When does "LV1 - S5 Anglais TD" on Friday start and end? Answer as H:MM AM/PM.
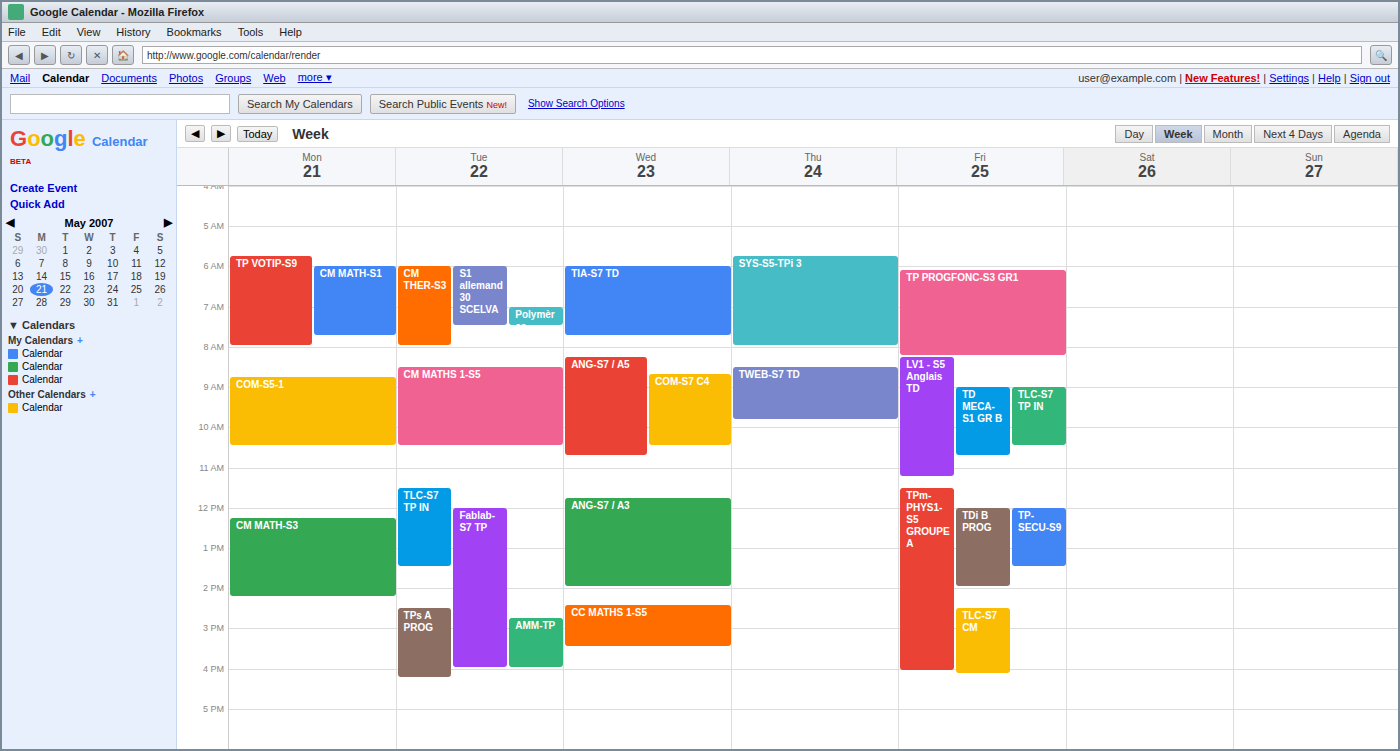
8:15 AM to 11:15 AM